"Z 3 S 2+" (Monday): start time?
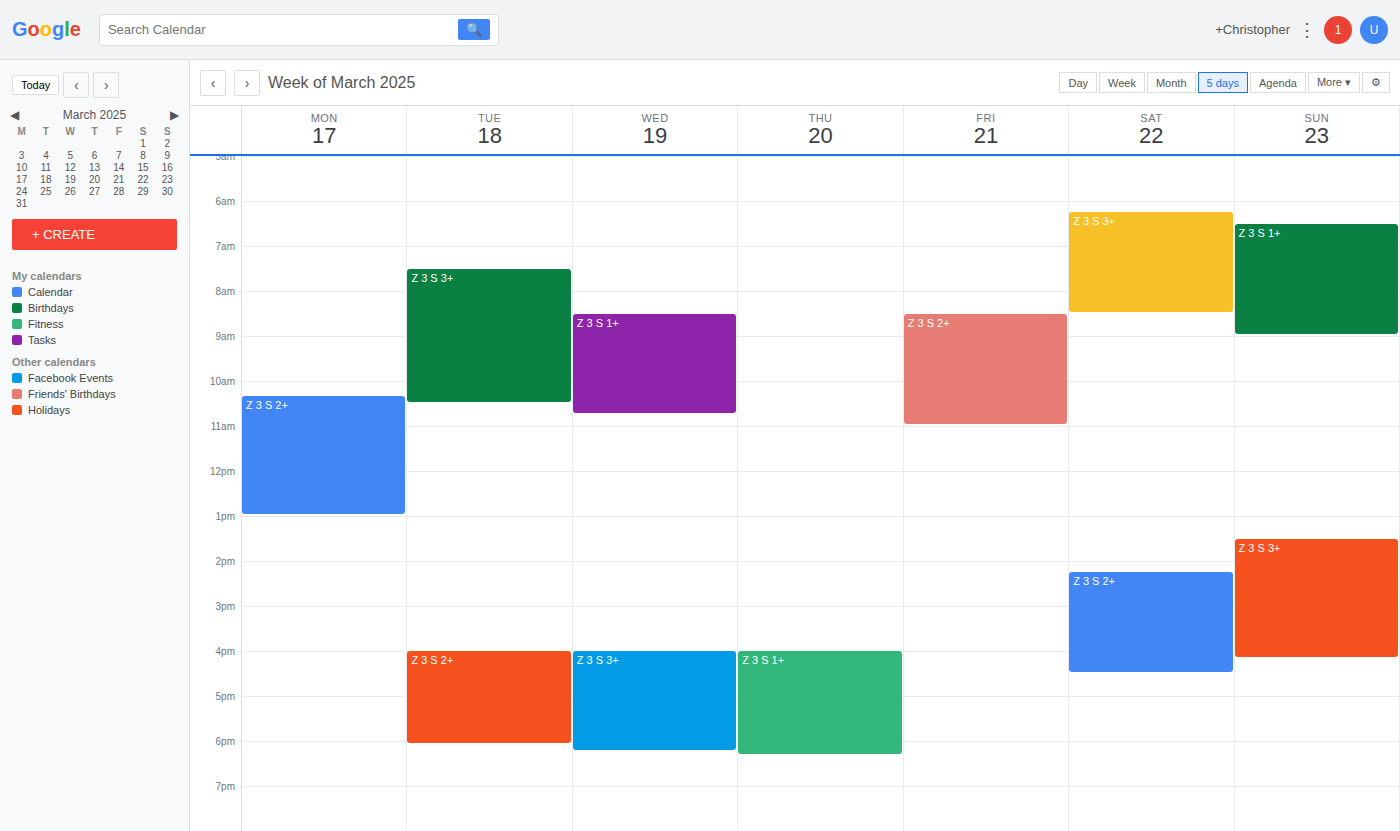
10:20